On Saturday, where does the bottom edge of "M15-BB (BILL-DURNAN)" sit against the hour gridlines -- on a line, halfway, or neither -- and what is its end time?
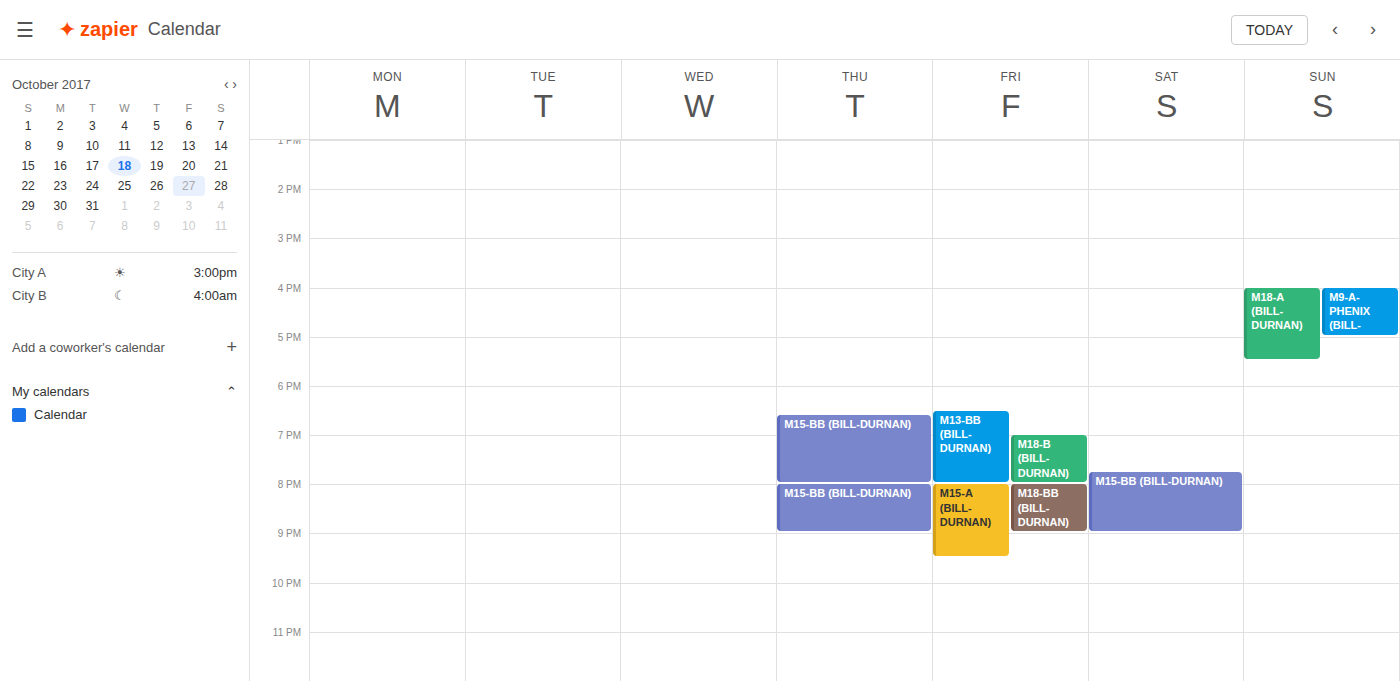
9:00 PM -- exactly on the 9 PM line.